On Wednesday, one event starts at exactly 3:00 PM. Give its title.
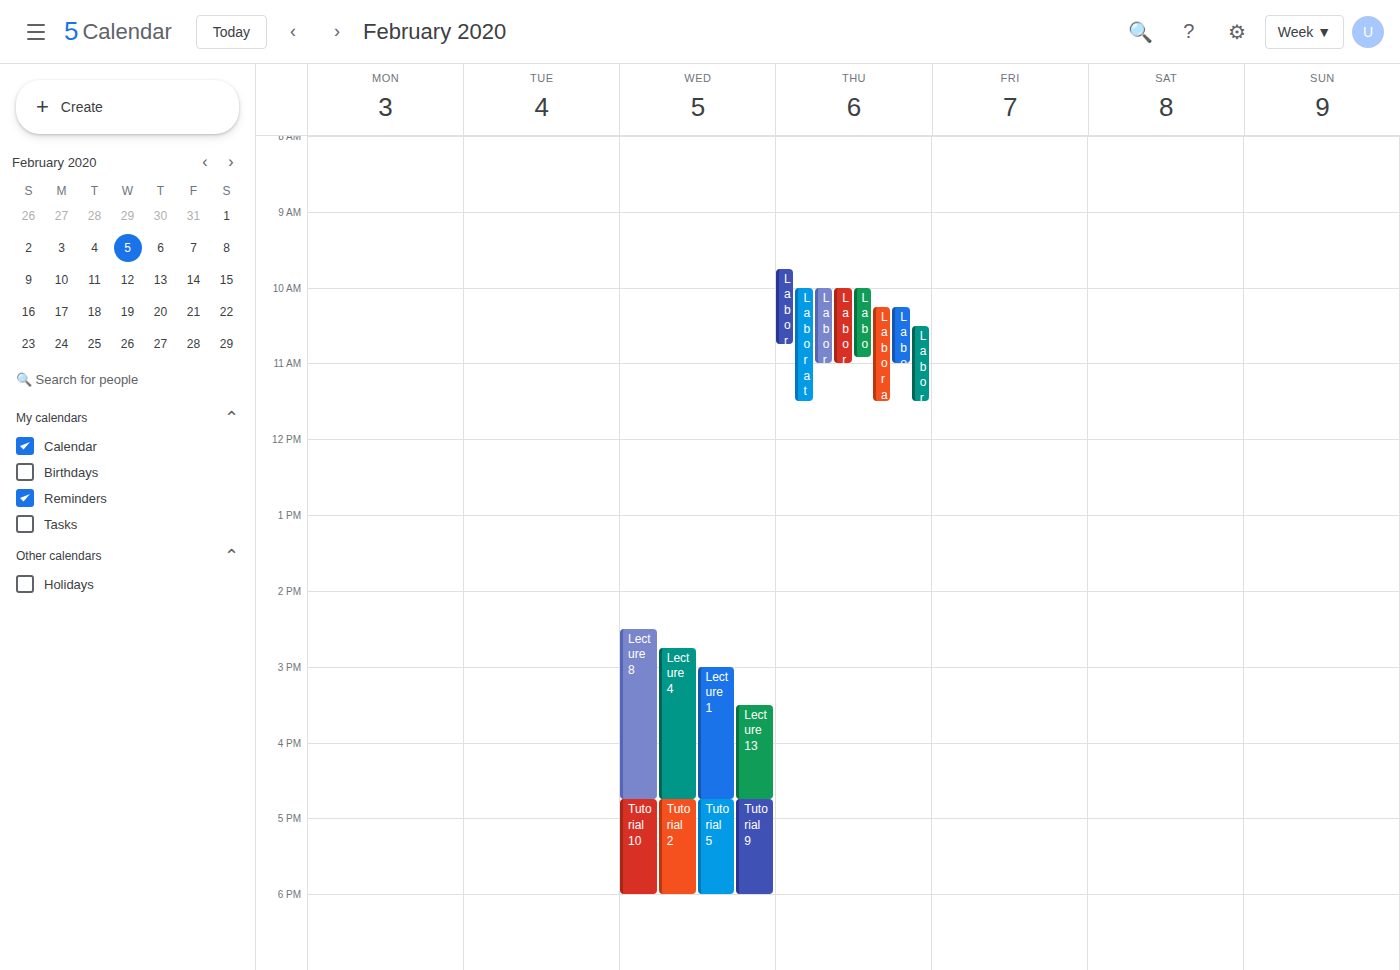
"Lecture 1"